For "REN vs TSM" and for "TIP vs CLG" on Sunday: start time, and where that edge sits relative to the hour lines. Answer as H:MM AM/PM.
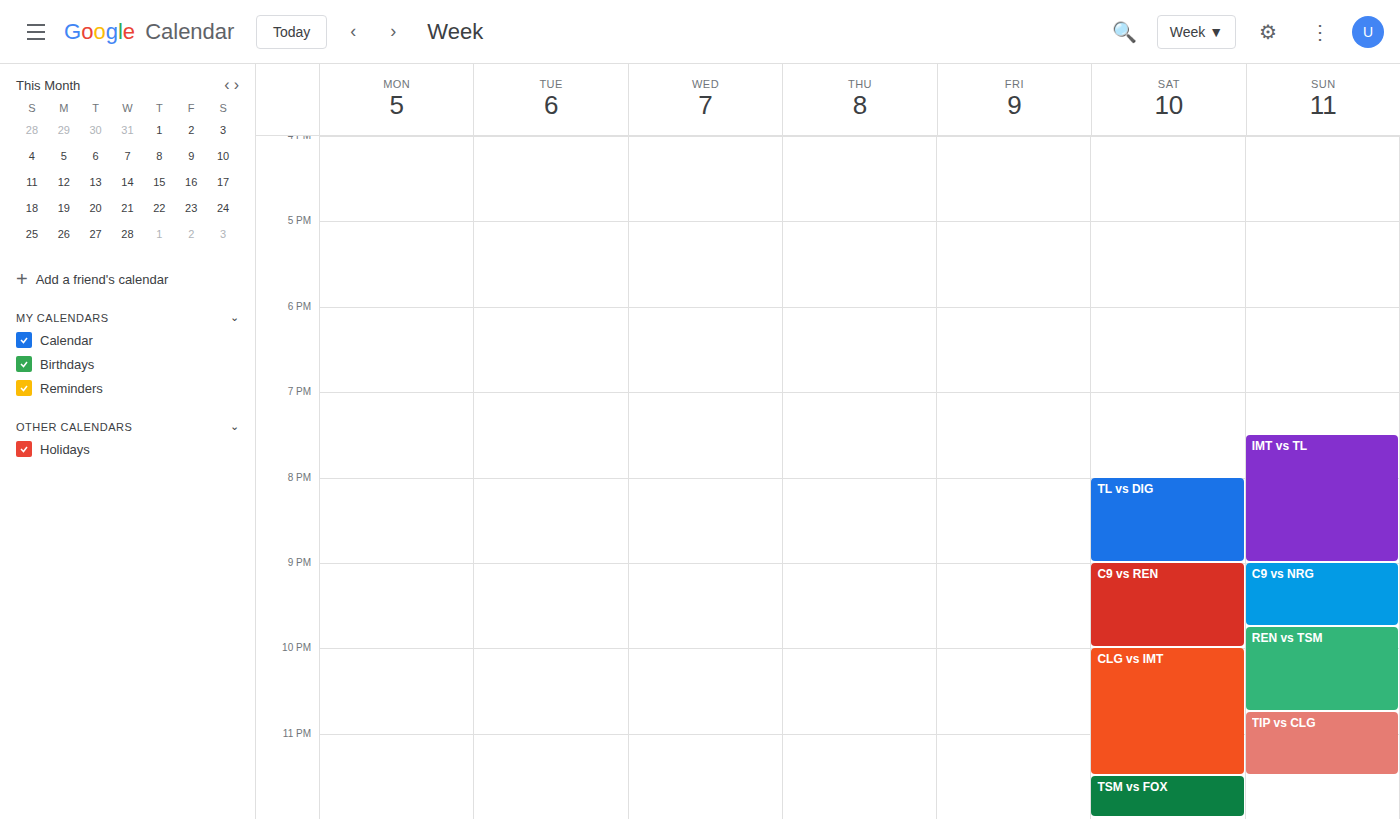
"REN vs TSM": 9:45 PM, neither: three quarters of the way from the 9 PM line to the 10 PM line. "TIP vs CLG": 10:45 PM, neither: three quarters of the way from the 10 PM line to the 11 PM line.